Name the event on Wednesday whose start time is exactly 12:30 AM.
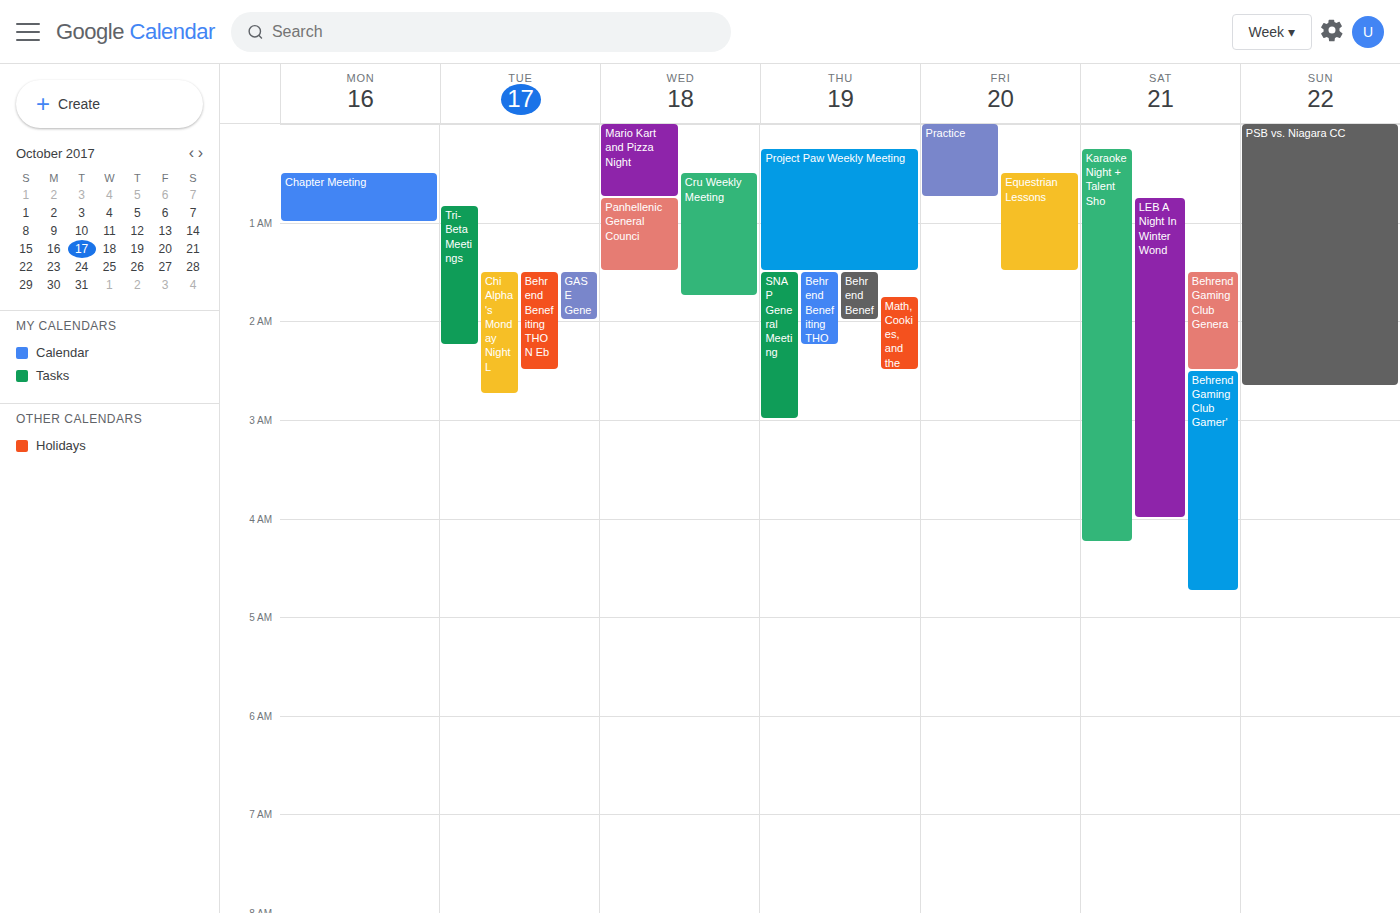
"Cru Weekly Meeting"